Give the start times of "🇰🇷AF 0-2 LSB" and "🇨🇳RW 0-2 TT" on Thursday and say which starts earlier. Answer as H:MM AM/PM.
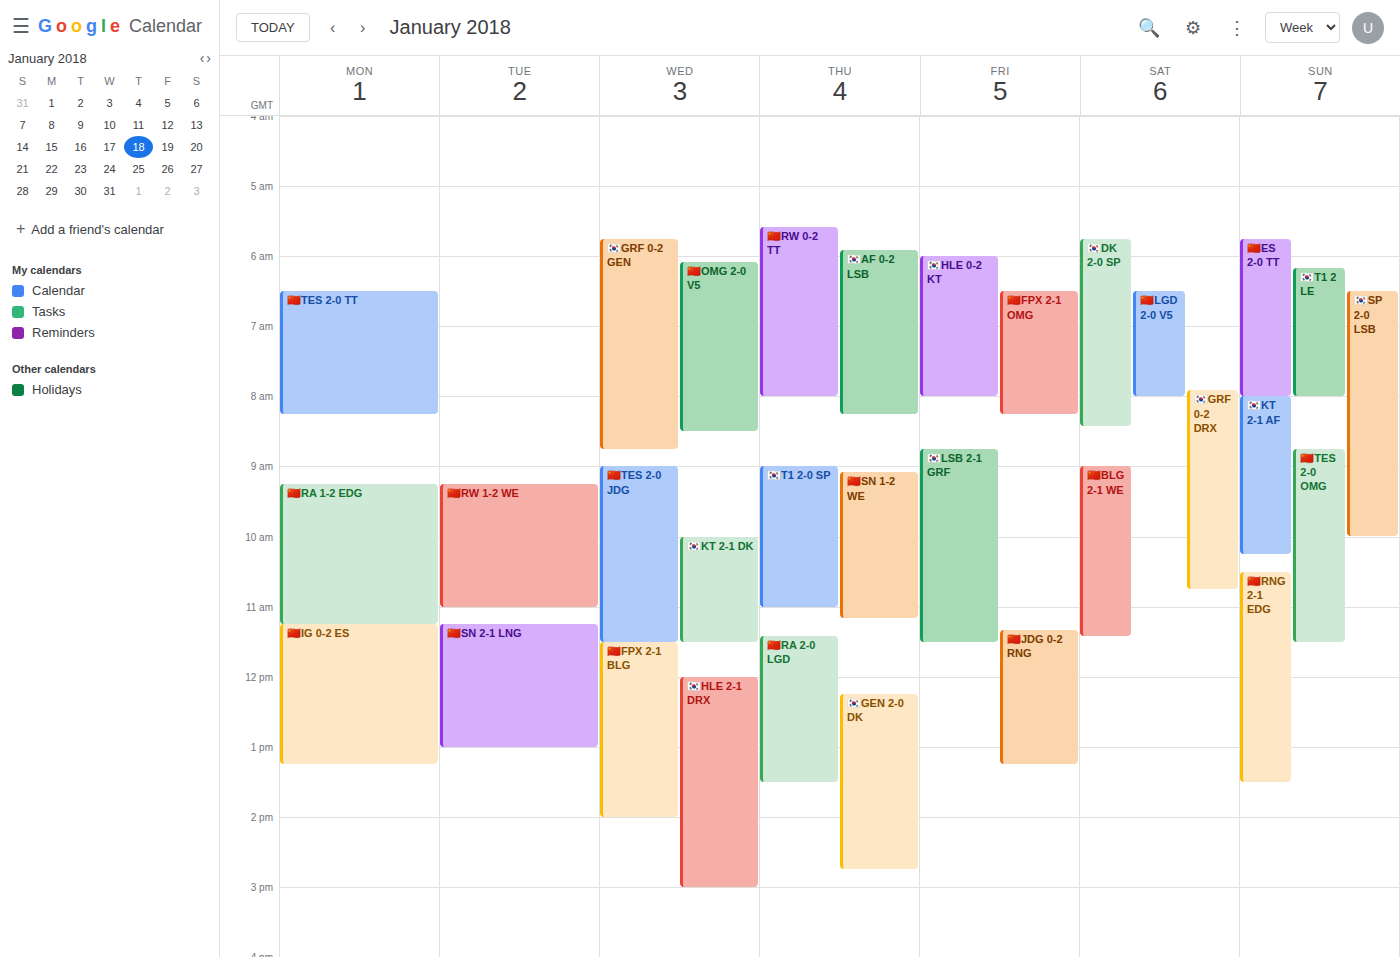
"🇨🇳RW 0-2 TT" 5:35 AM; "🇰🇷AF 0-2 LSB" 5:55 AM.